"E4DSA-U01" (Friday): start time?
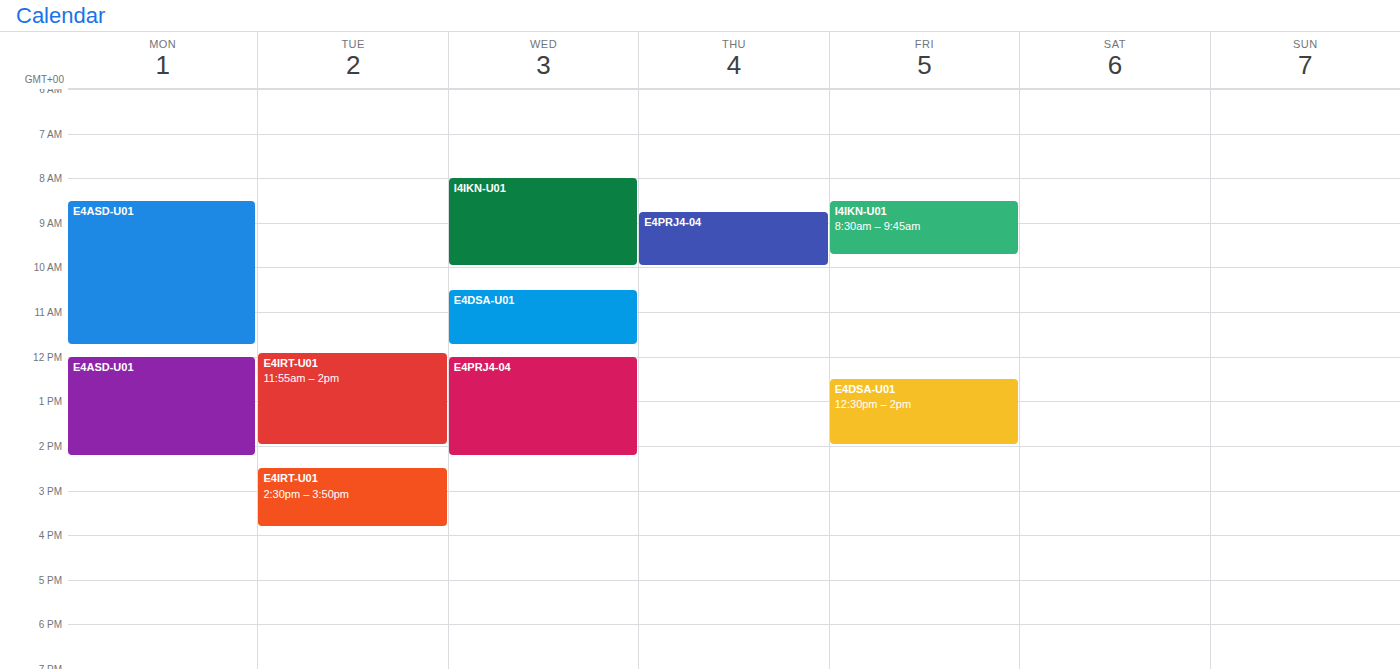
12:30 PM